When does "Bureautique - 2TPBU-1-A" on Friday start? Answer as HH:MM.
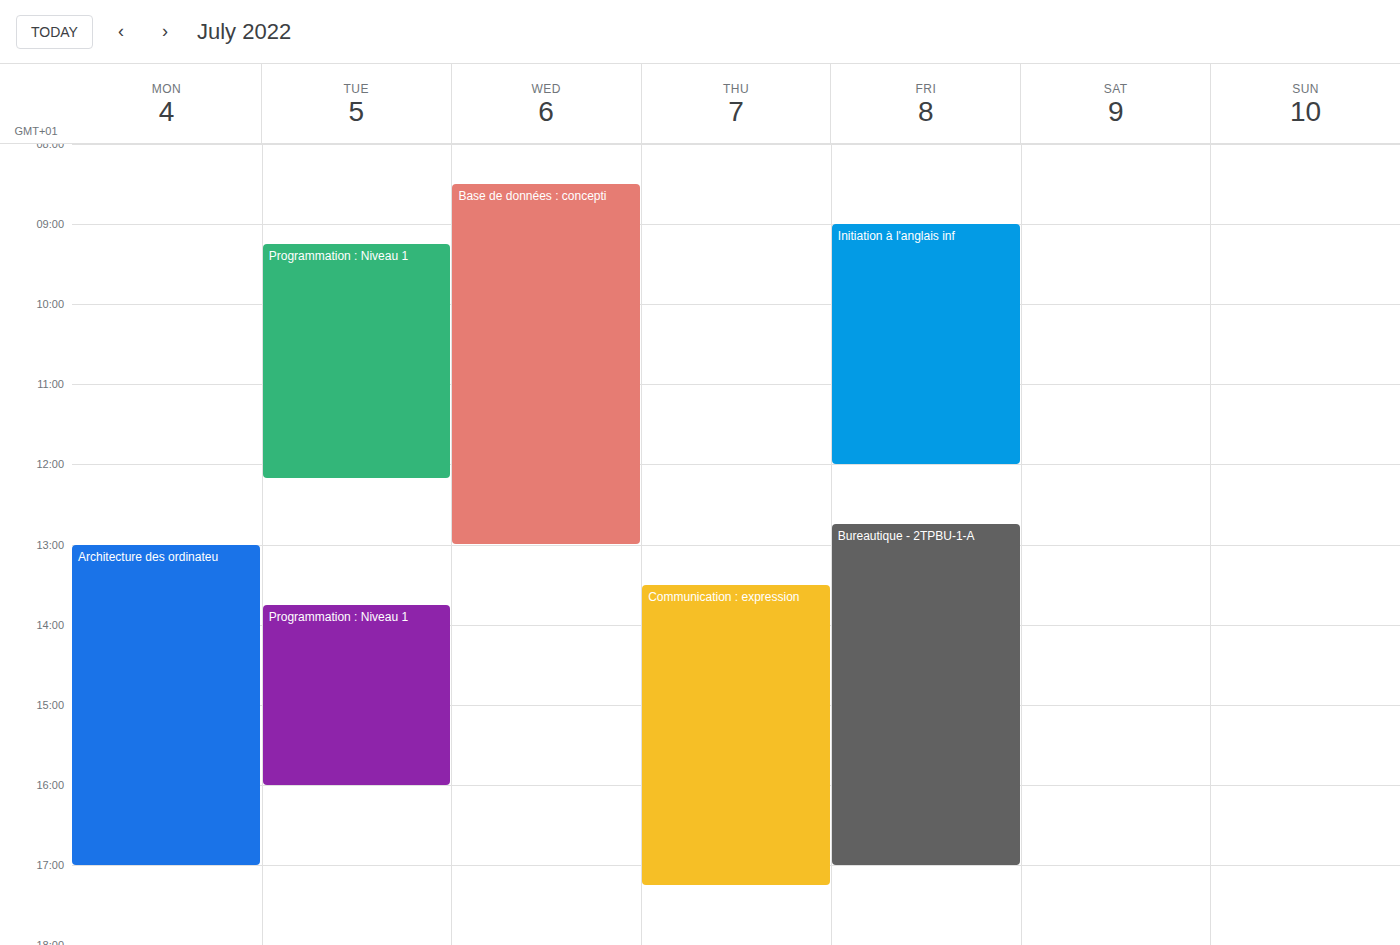
12:45